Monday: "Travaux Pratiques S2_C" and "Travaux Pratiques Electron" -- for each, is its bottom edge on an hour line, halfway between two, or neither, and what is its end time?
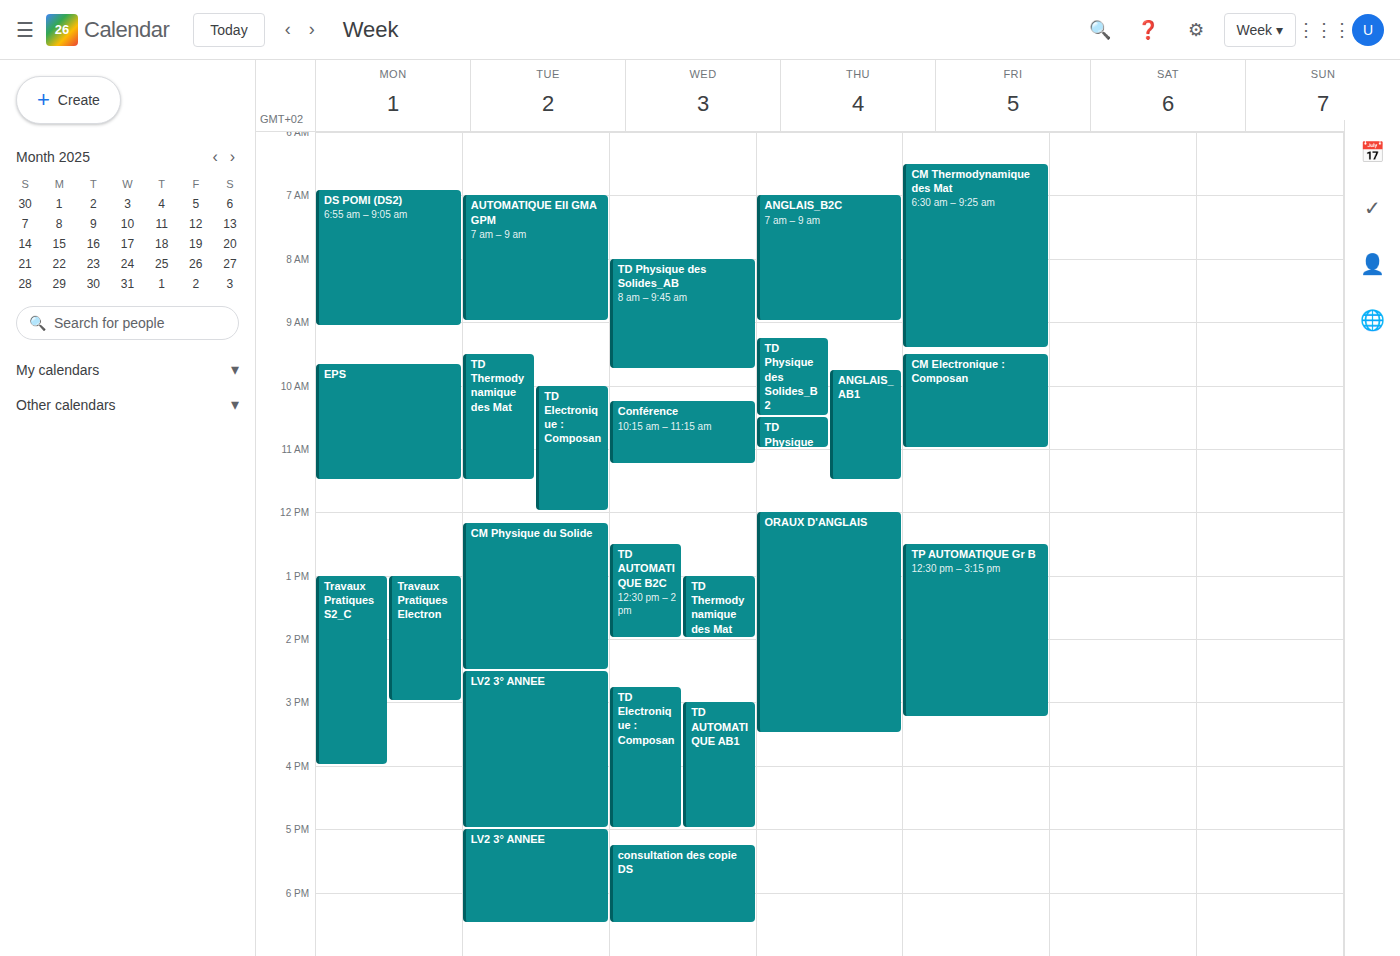
"Travaux Pratiques S2_C": 4:00 PM, exactly on the 4 PM line. "Travaux Pratiques Electron": 3:00 PM, exactly on the 3 PM line.